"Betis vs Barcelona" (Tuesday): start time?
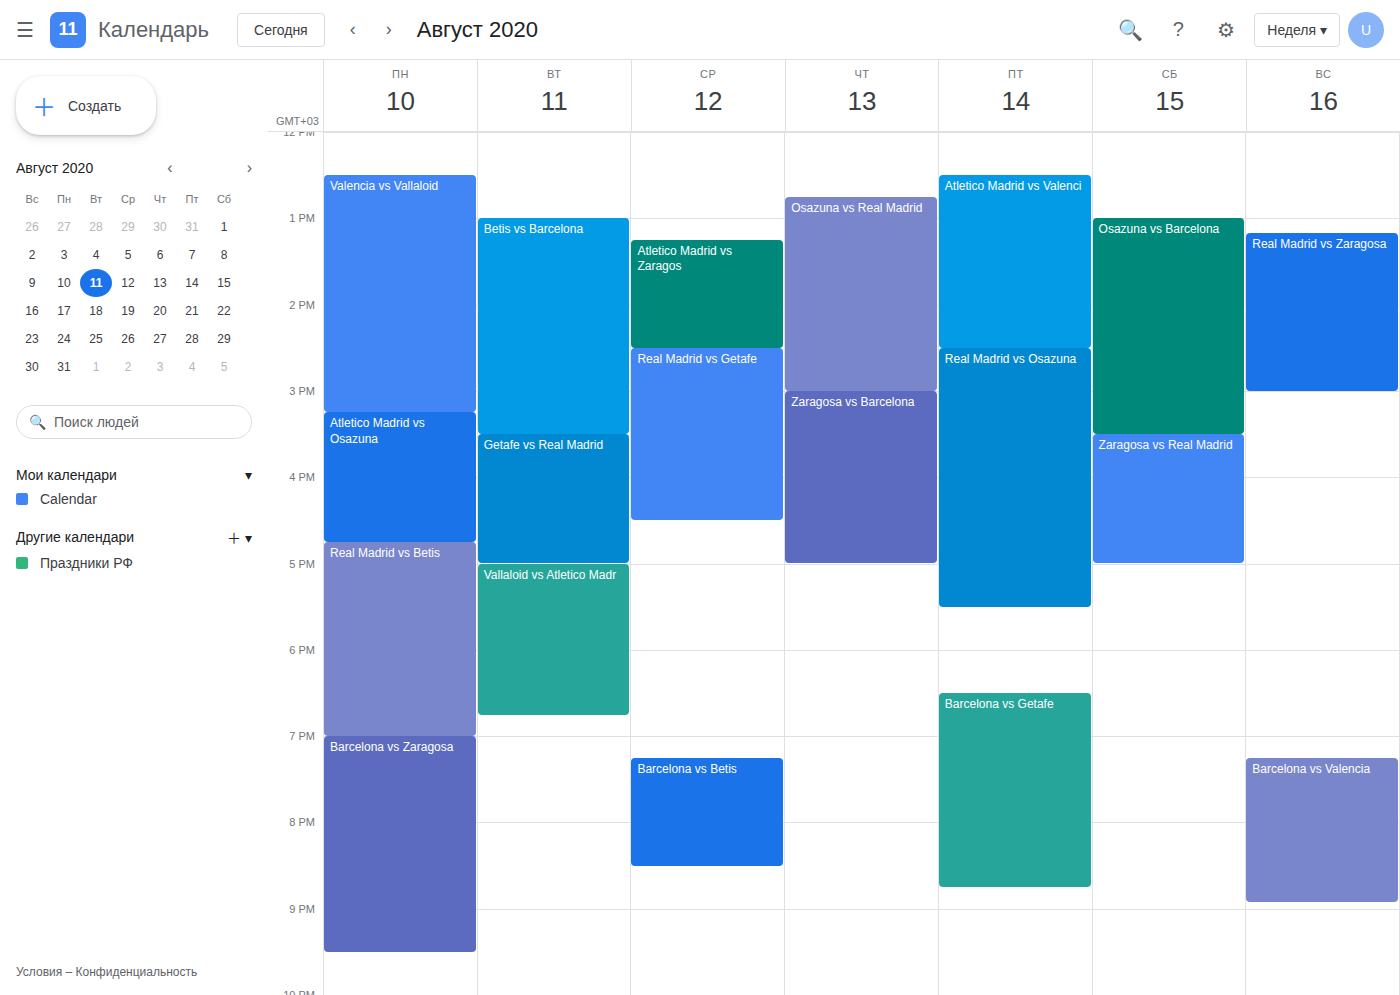
1:00 PM